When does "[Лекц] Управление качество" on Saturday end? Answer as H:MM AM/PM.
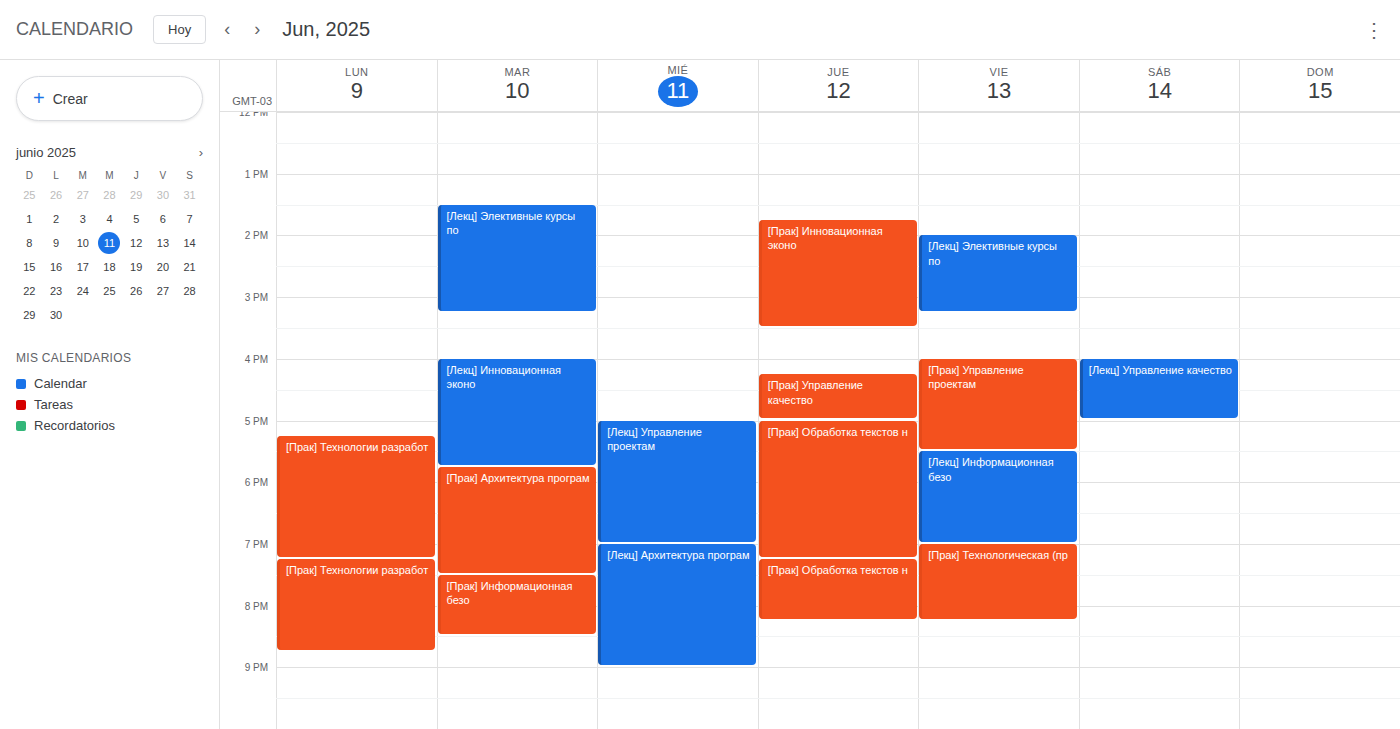
5:00 PM